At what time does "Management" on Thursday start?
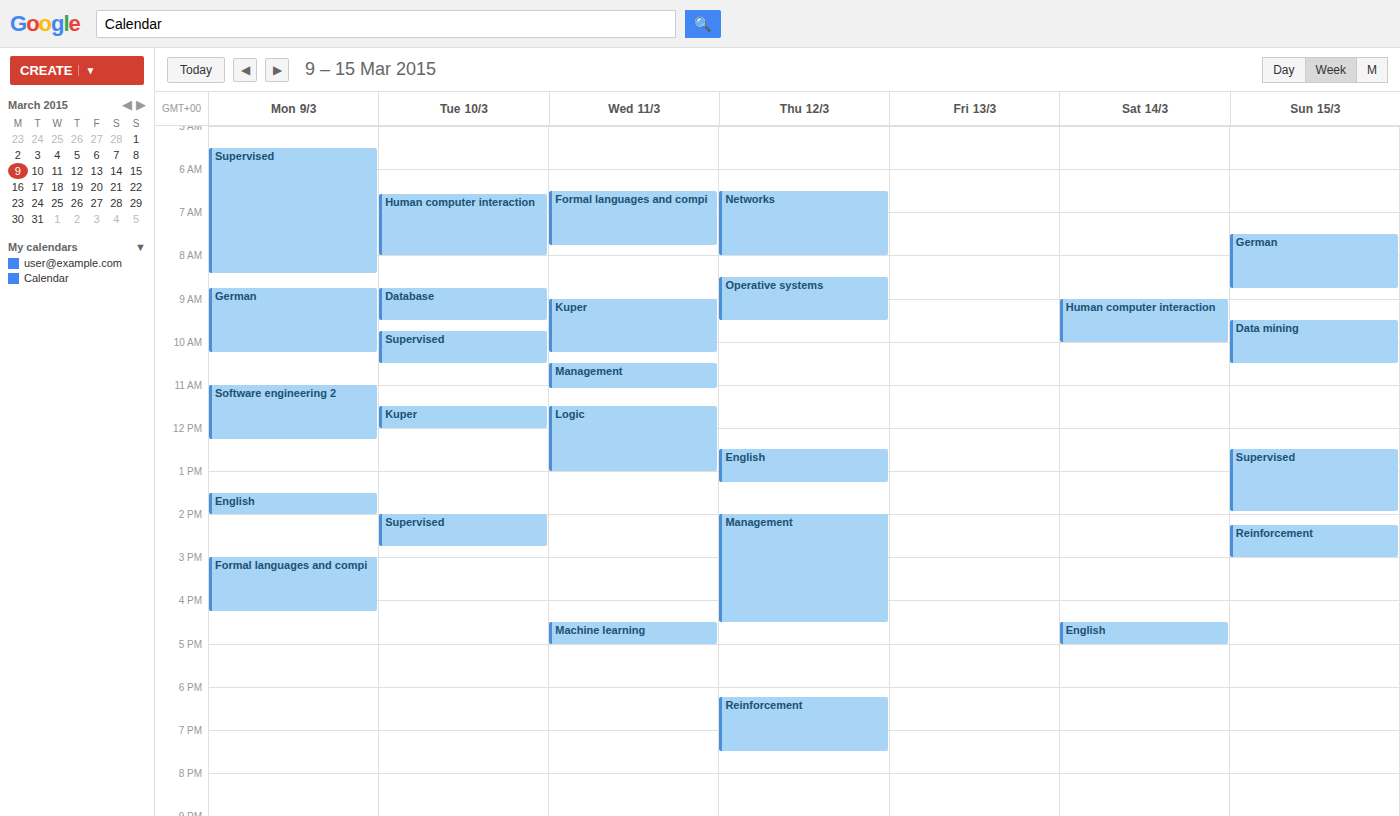
2:00 PM